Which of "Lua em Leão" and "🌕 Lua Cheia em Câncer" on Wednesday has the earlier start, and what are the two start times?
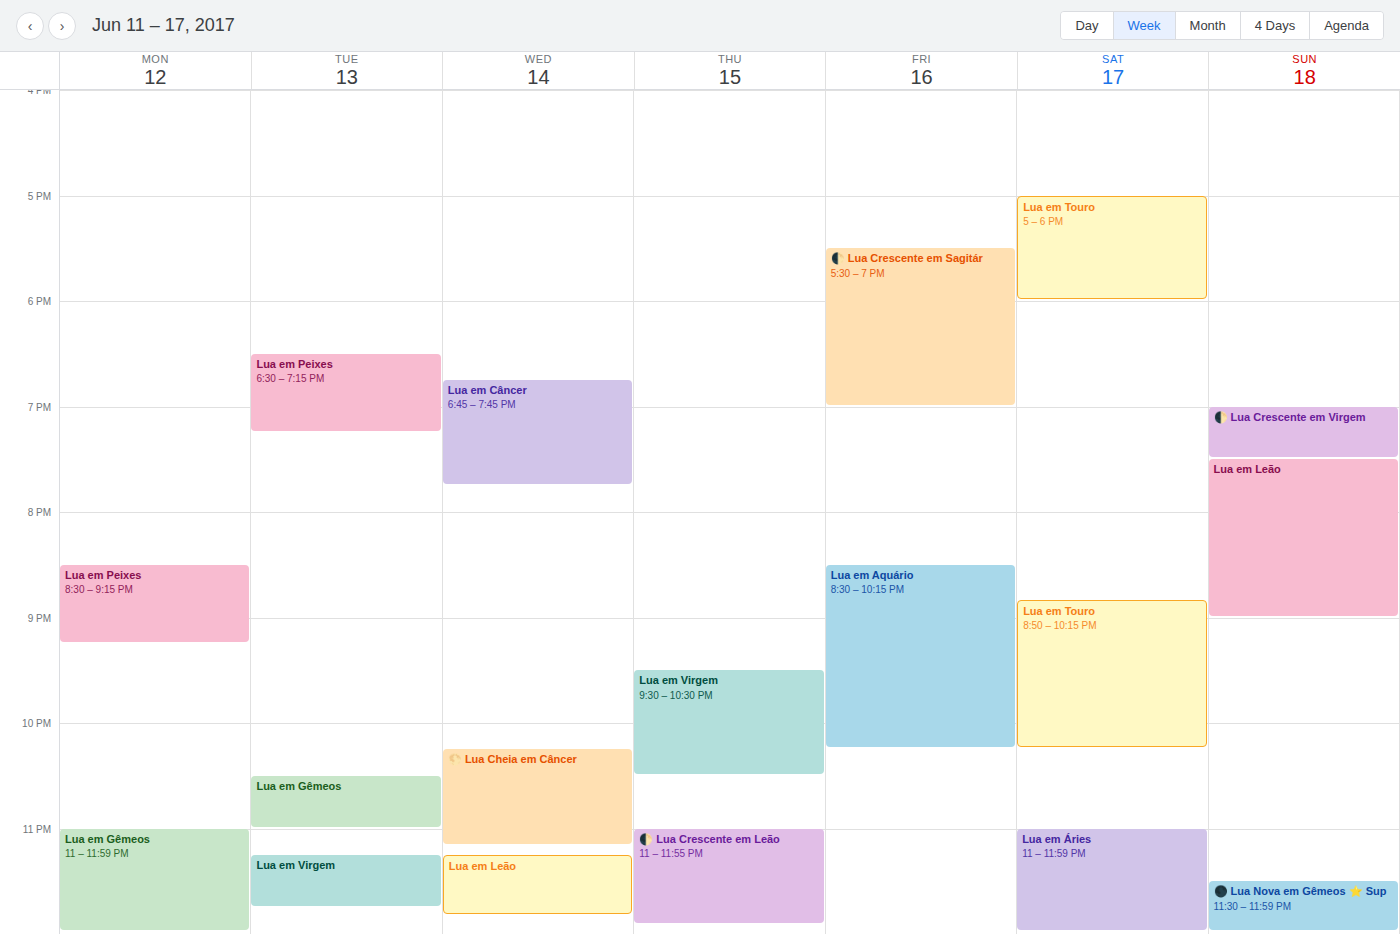
"🌕 Lua Cheia em Câncer" 22:15; "Lua em Leão" 23:15.